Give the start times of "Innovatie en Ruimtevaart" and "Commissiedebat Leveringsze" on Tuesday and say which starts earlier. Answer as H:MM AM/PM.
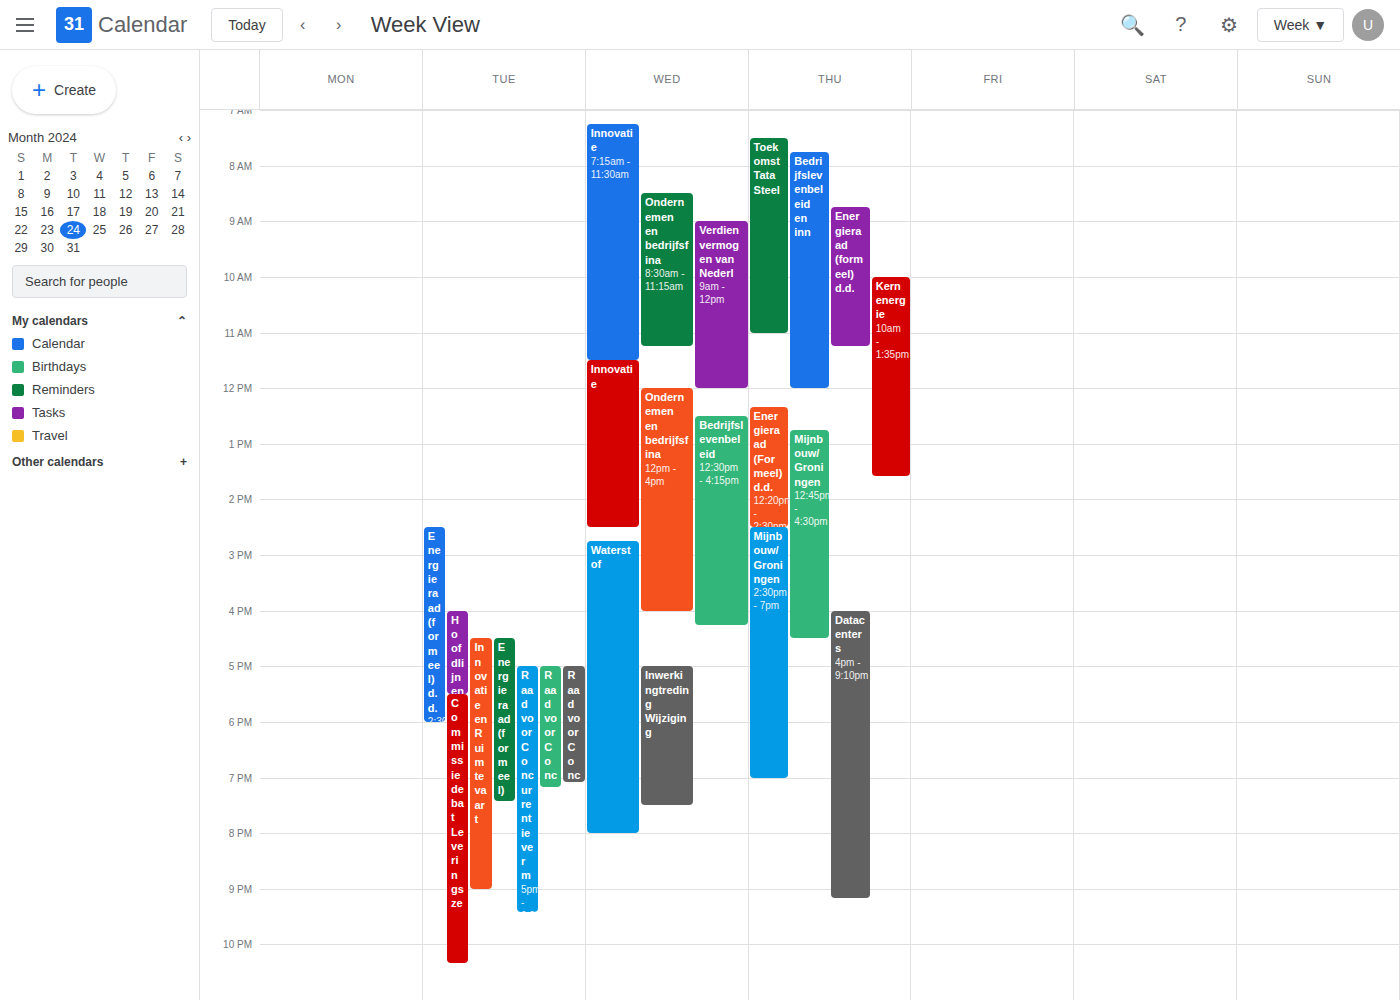
"Innovatie en Ruimtevaart" 4:30 PM; "Commissiedebat Leveringsze" 5:30 PM.